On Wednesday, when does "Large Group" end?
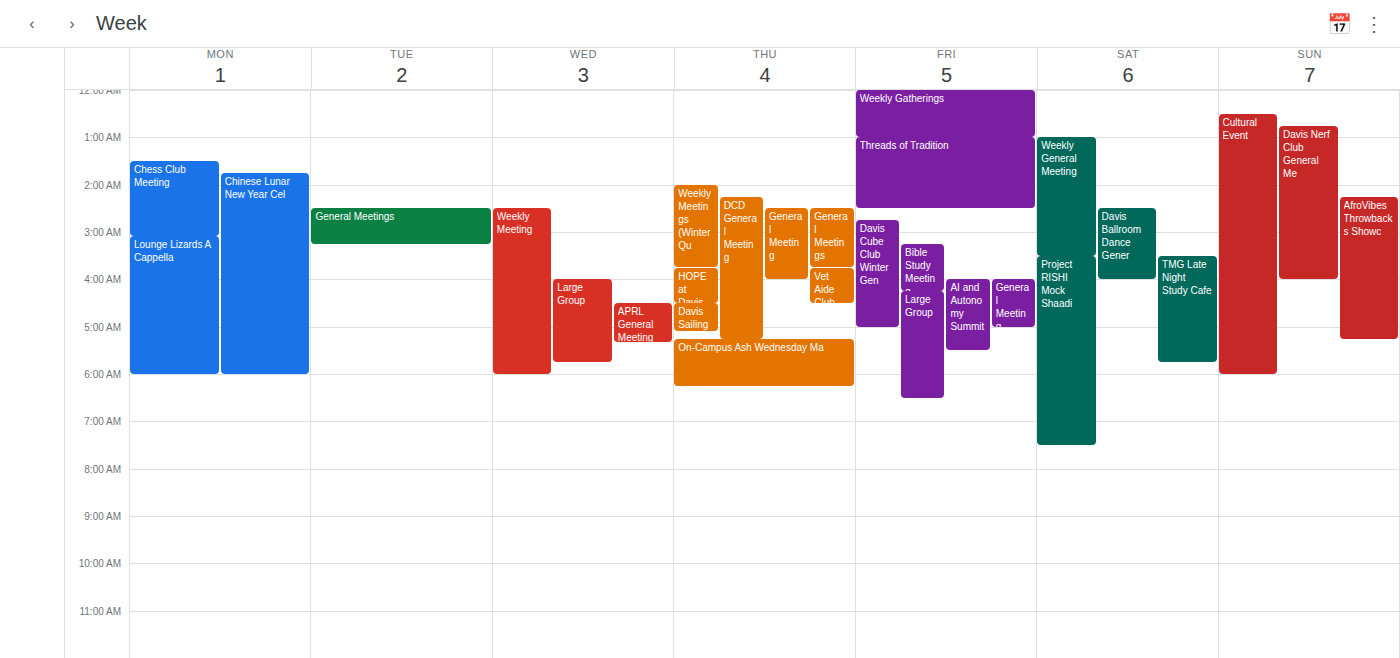
5:45 AM